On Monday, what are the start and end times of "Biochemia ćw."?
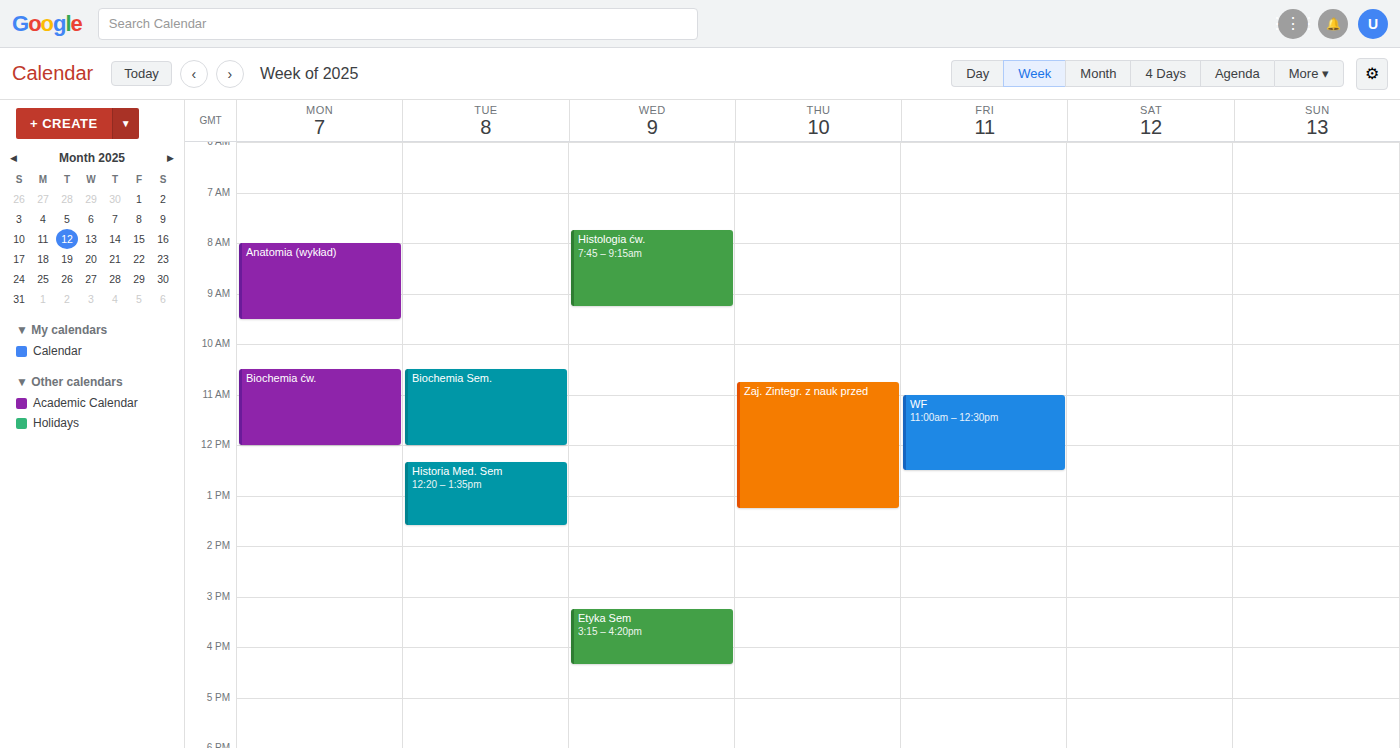
10:30 AM to 12:00 PM